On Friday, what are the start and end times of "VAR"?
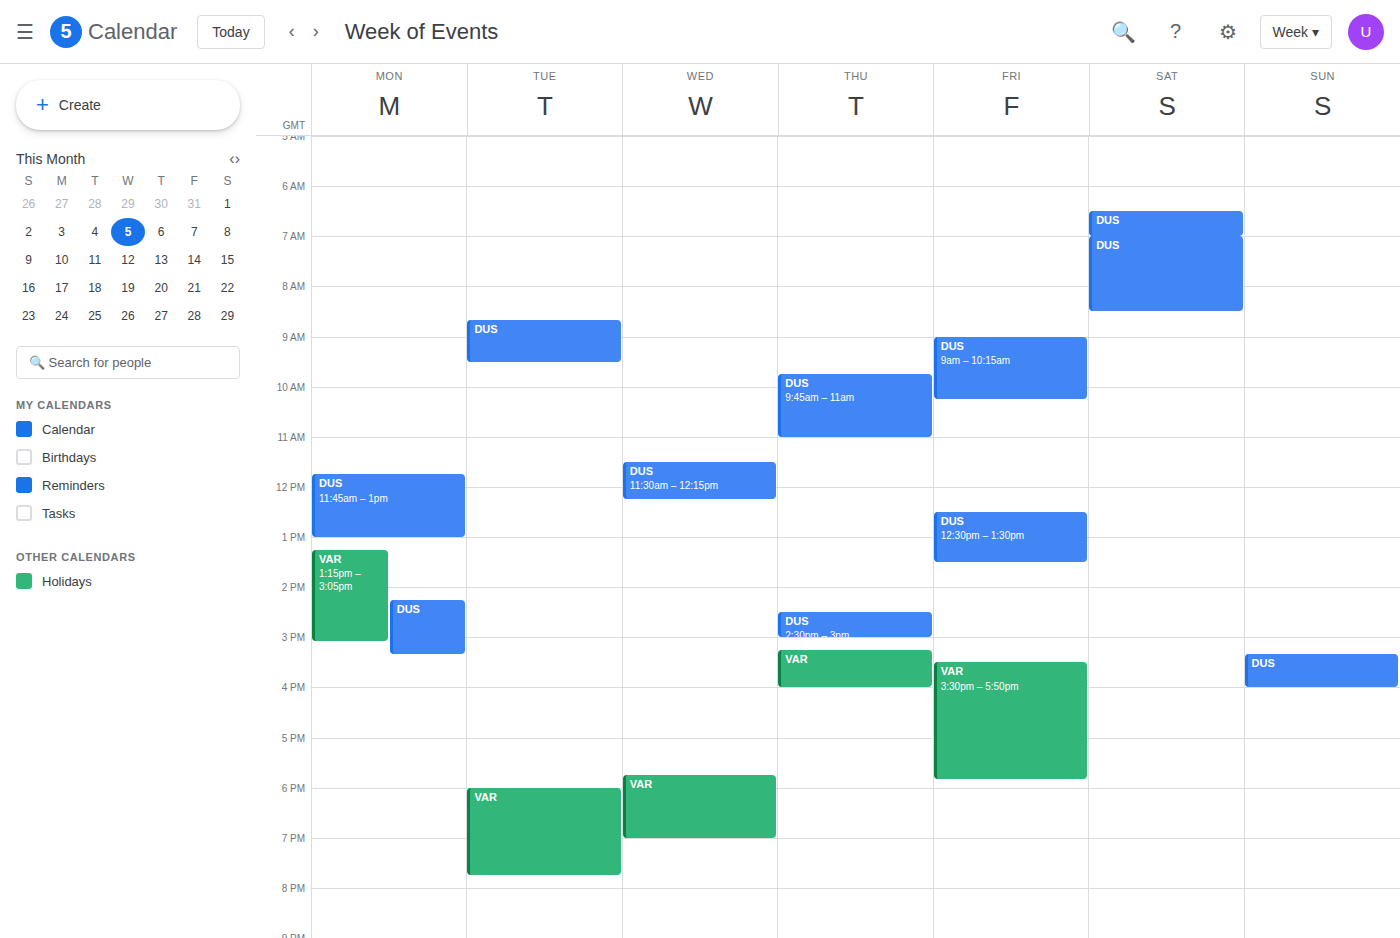
3:30 PM to 5:50 PM